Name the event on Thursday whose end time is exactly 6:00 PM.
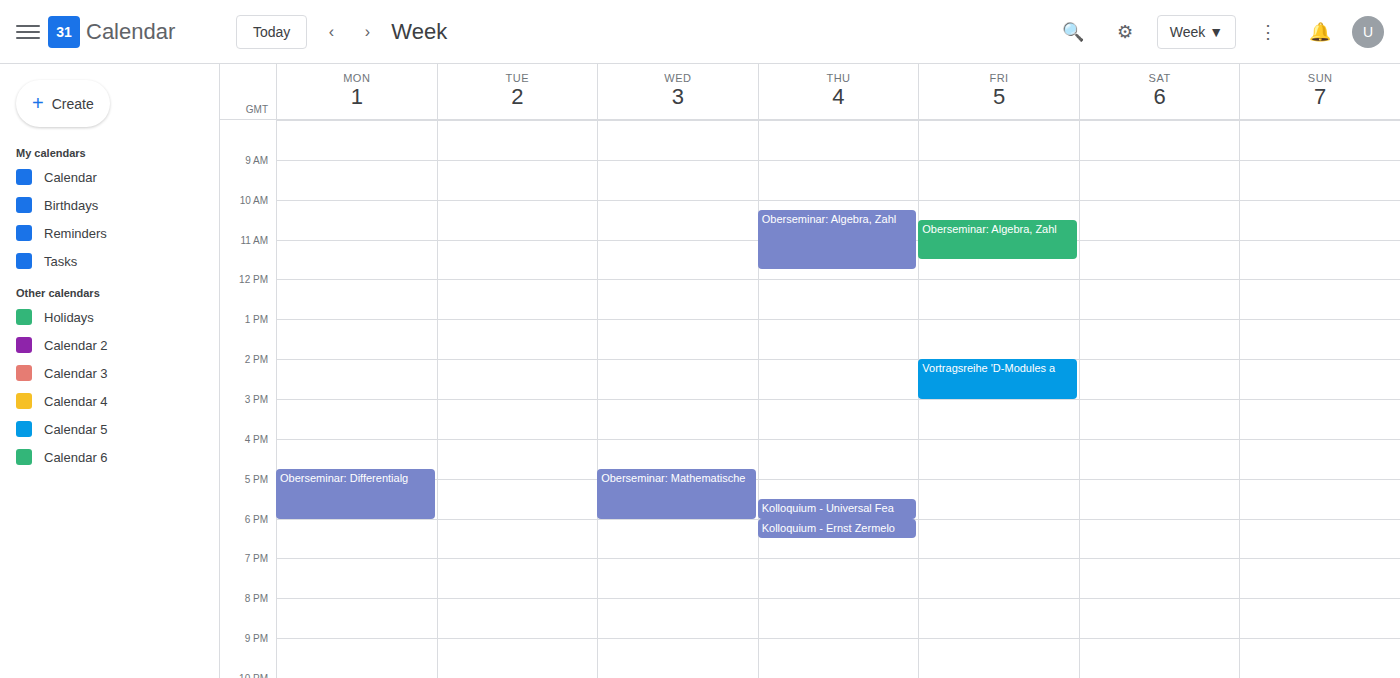
"Kolloquium - Universal Fea"